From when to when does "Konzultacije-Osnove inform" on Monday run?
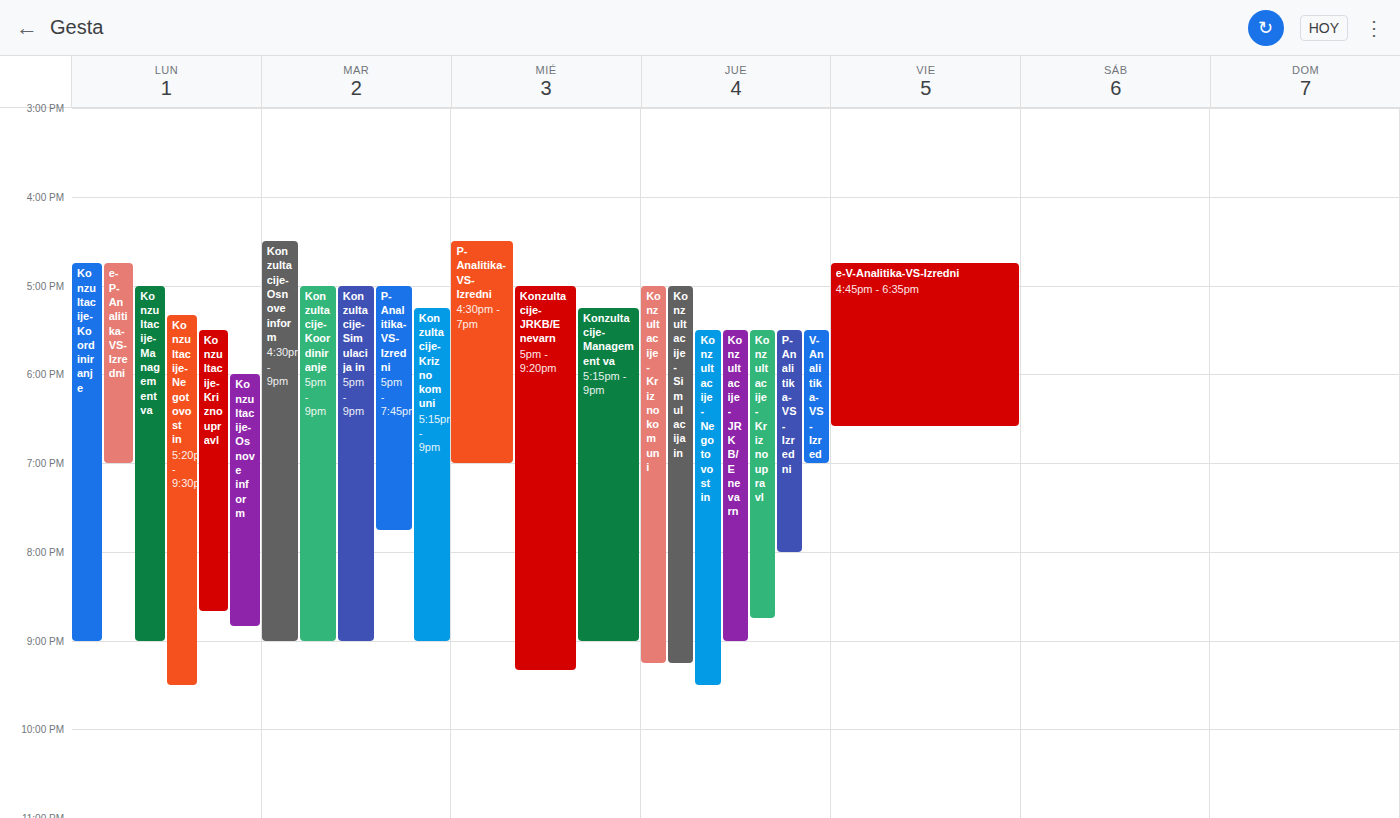
6:00 PM to 8:50 PM